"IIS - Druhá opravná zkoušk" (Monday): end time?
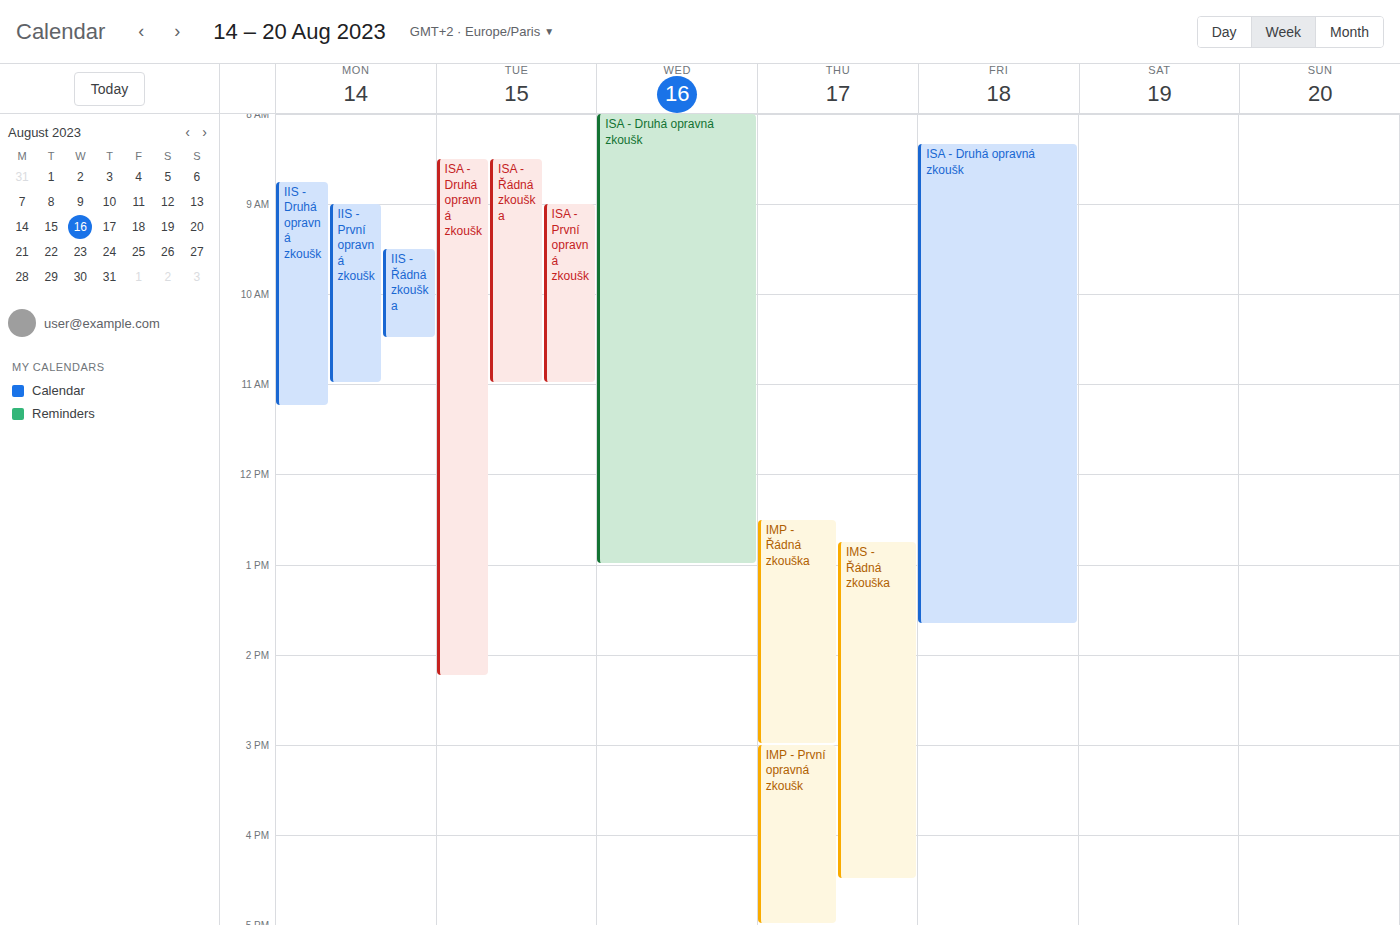
11:15 AM